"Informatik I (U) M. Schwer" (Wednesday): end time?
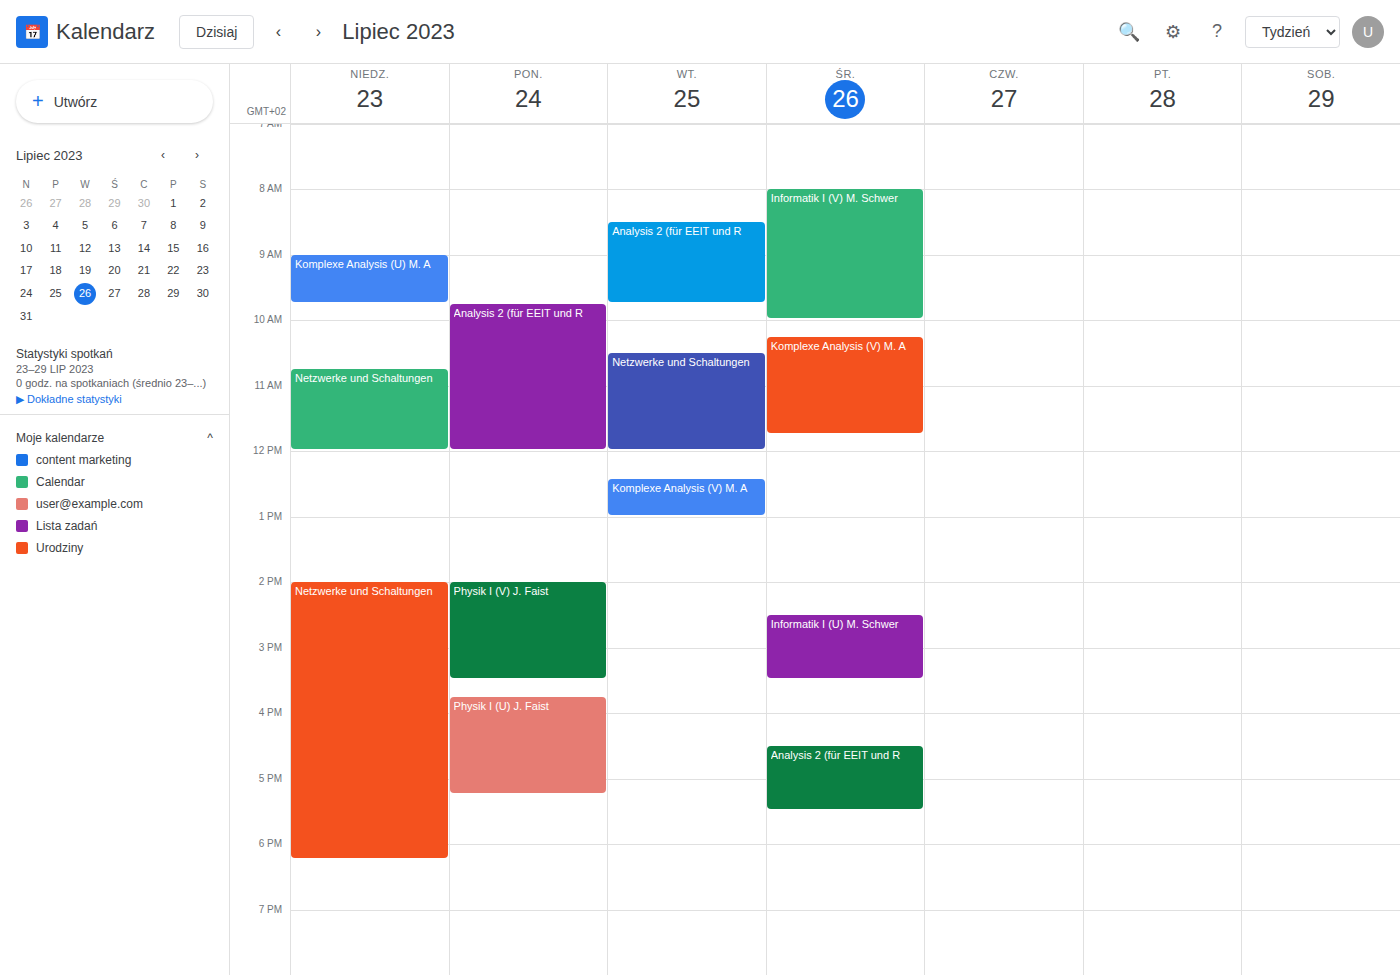
3:30 PM